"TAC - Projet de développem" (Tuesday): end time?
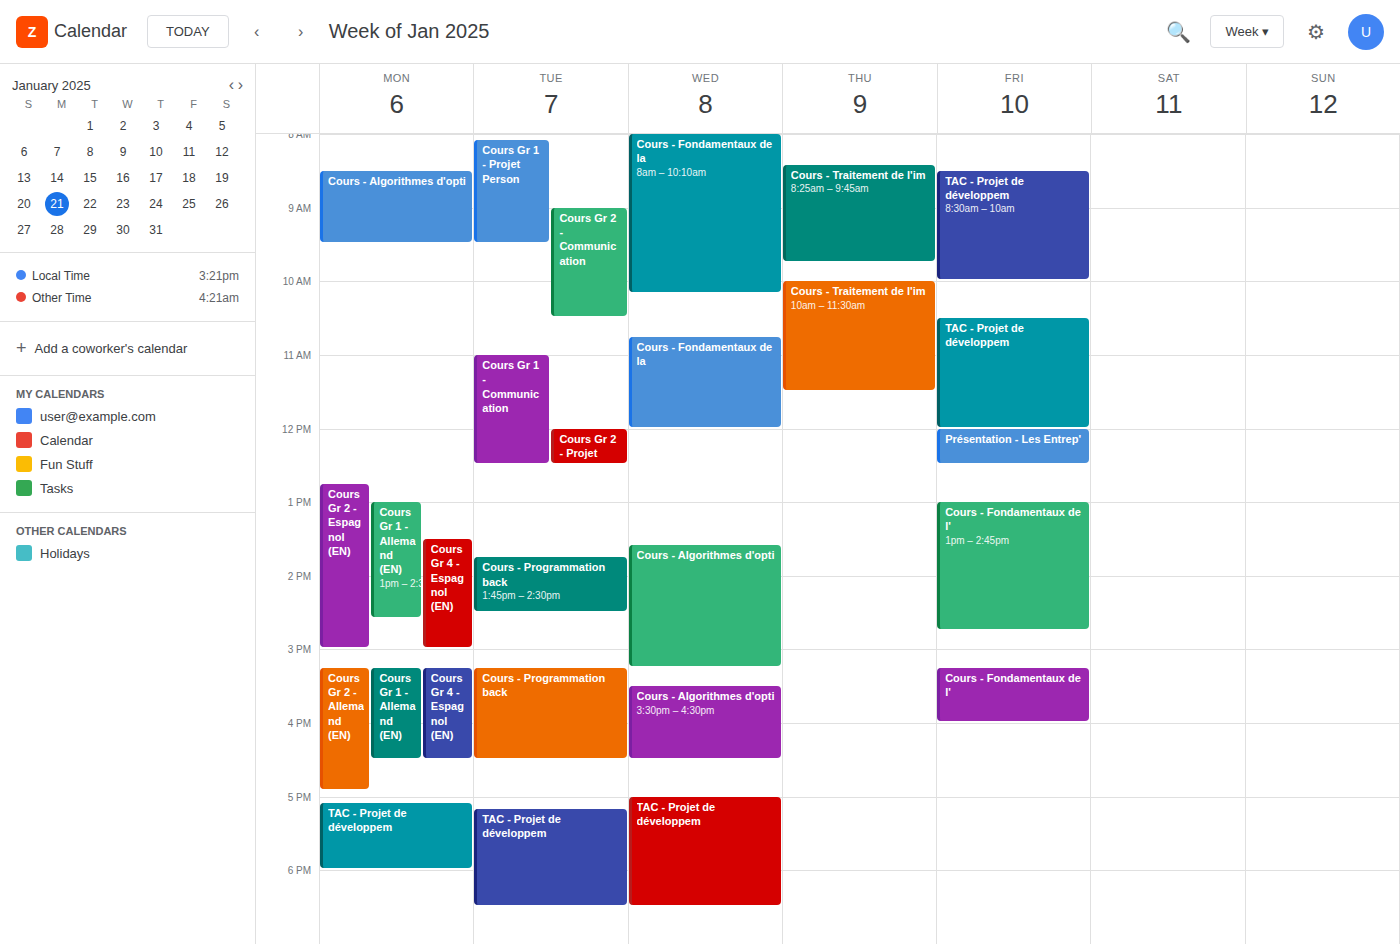
6:30 PM